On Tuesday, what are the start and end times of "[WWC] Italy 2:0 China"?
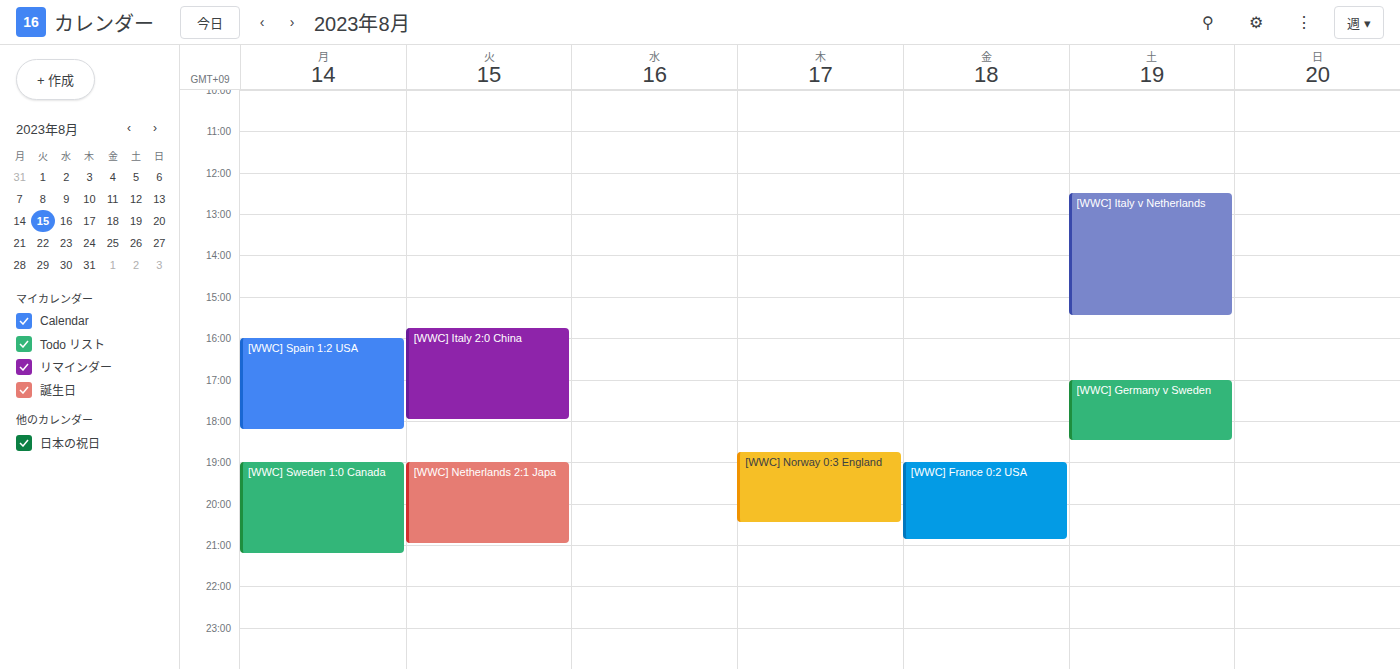
15:45 to 18:00